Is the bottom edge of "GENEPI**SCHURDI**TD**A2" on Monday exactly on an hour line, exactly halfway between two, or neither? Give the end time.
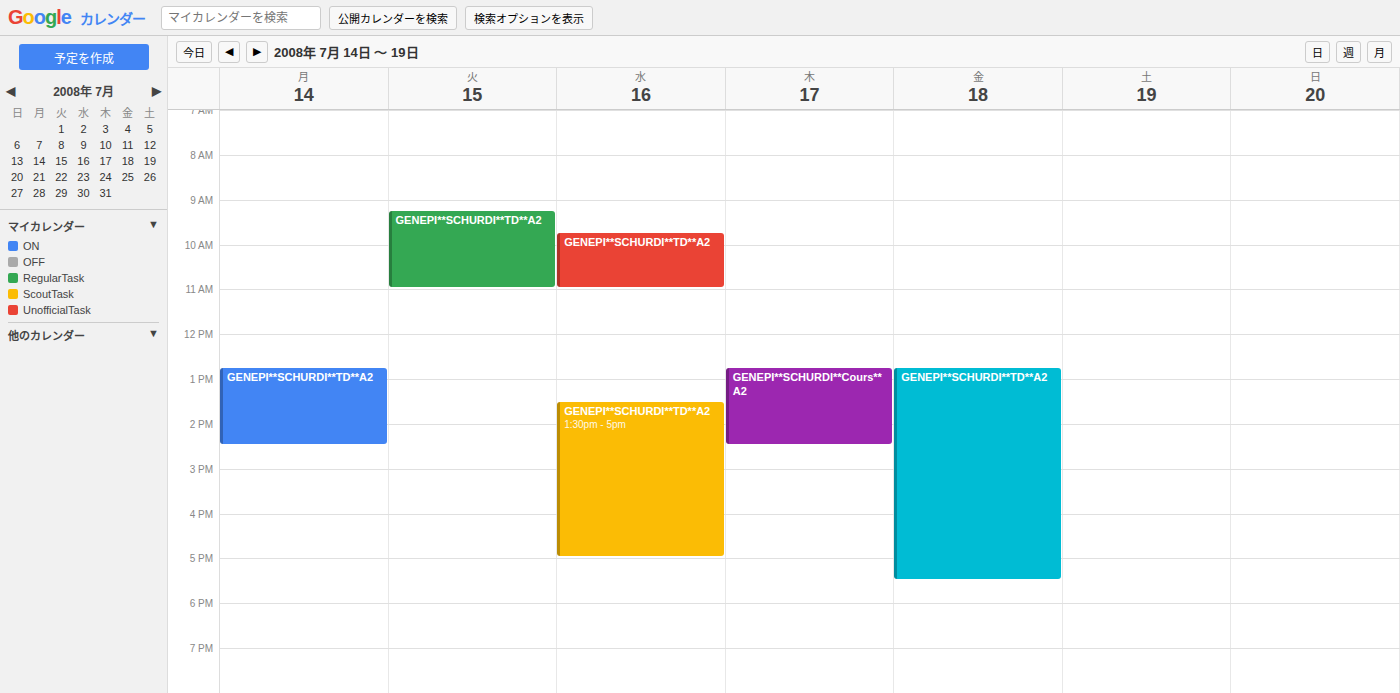
2:30 PM -- halfway between the 2 PM and 3 PM lines.